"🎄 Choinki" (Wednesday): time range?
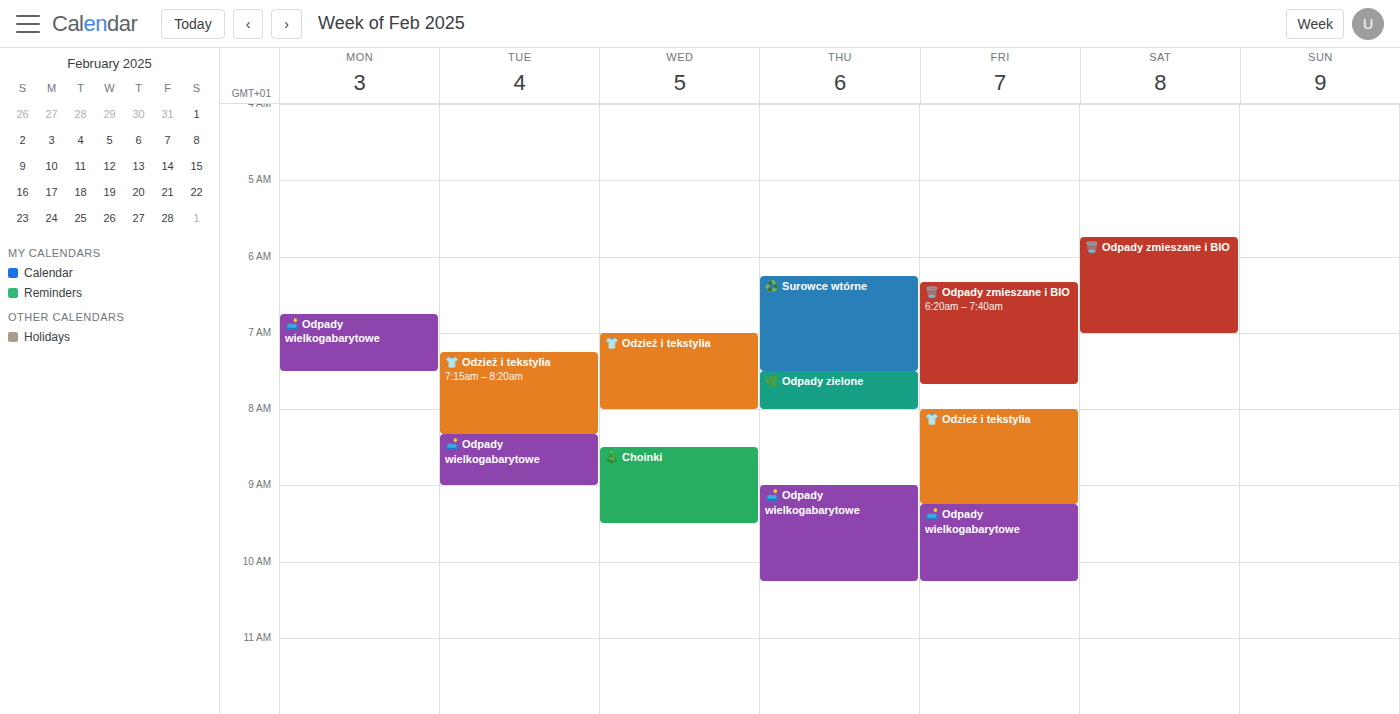
08:30 to 09:30